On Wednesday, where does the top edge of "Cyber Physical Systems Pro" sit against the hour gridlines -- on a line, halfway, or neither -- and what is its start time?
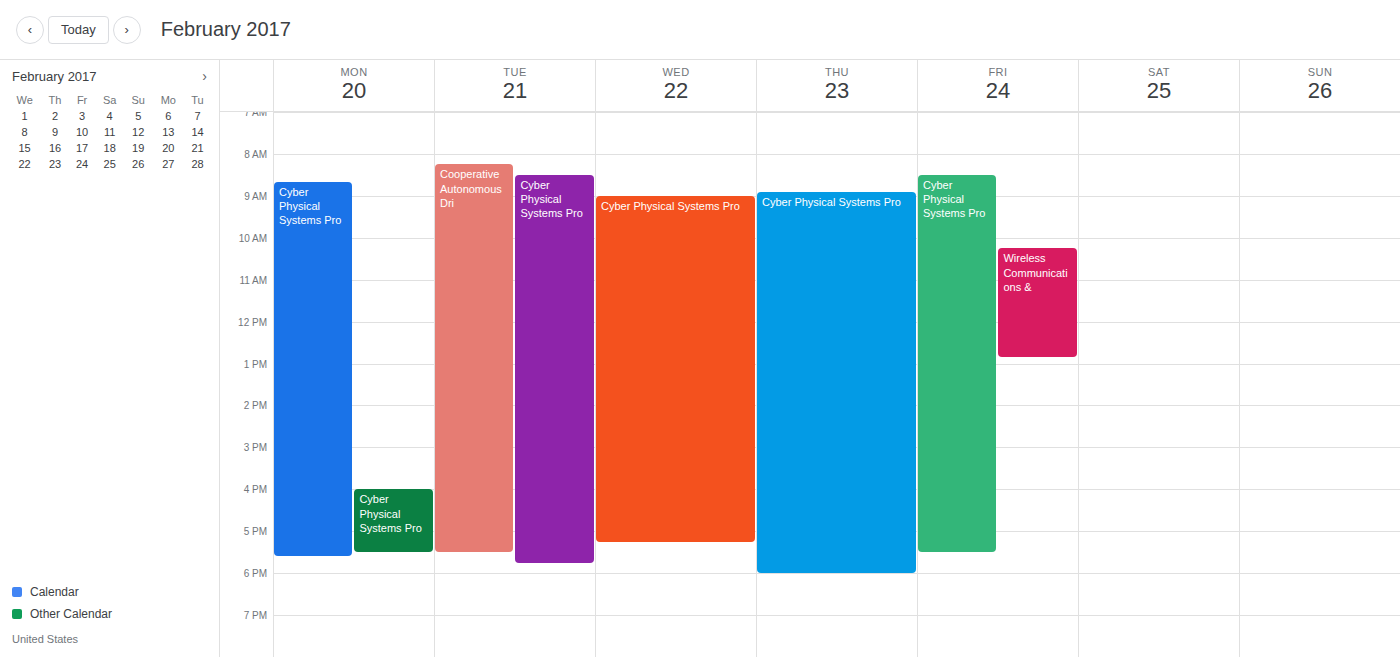
9:00 AM -- exactly on the 9 AM line.